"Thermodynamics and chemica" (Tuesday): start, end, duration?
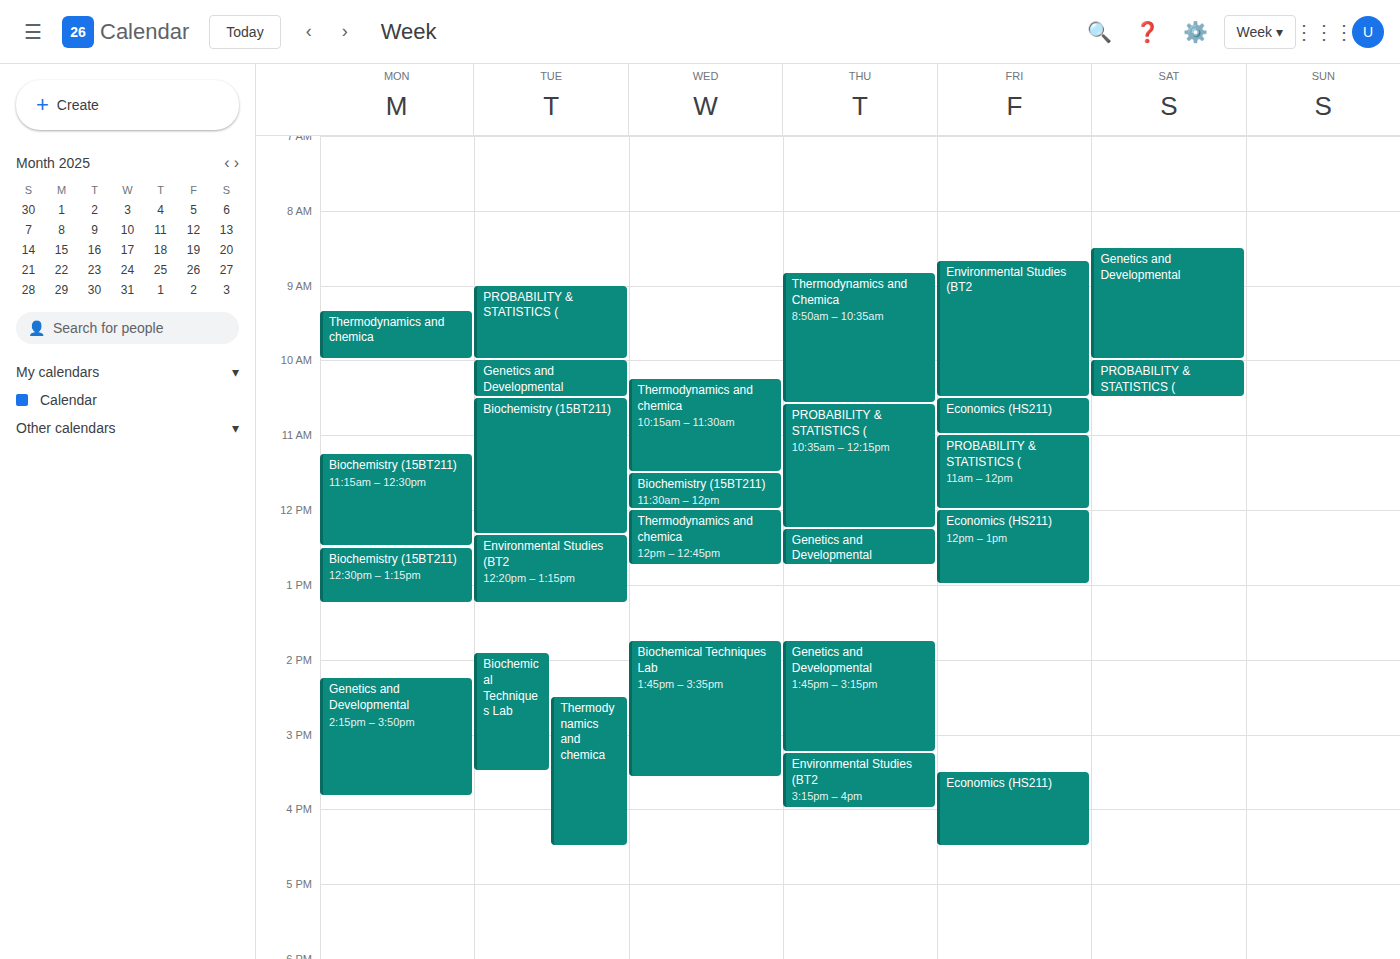
2:30 PM to 4:30 PM, 2 hours